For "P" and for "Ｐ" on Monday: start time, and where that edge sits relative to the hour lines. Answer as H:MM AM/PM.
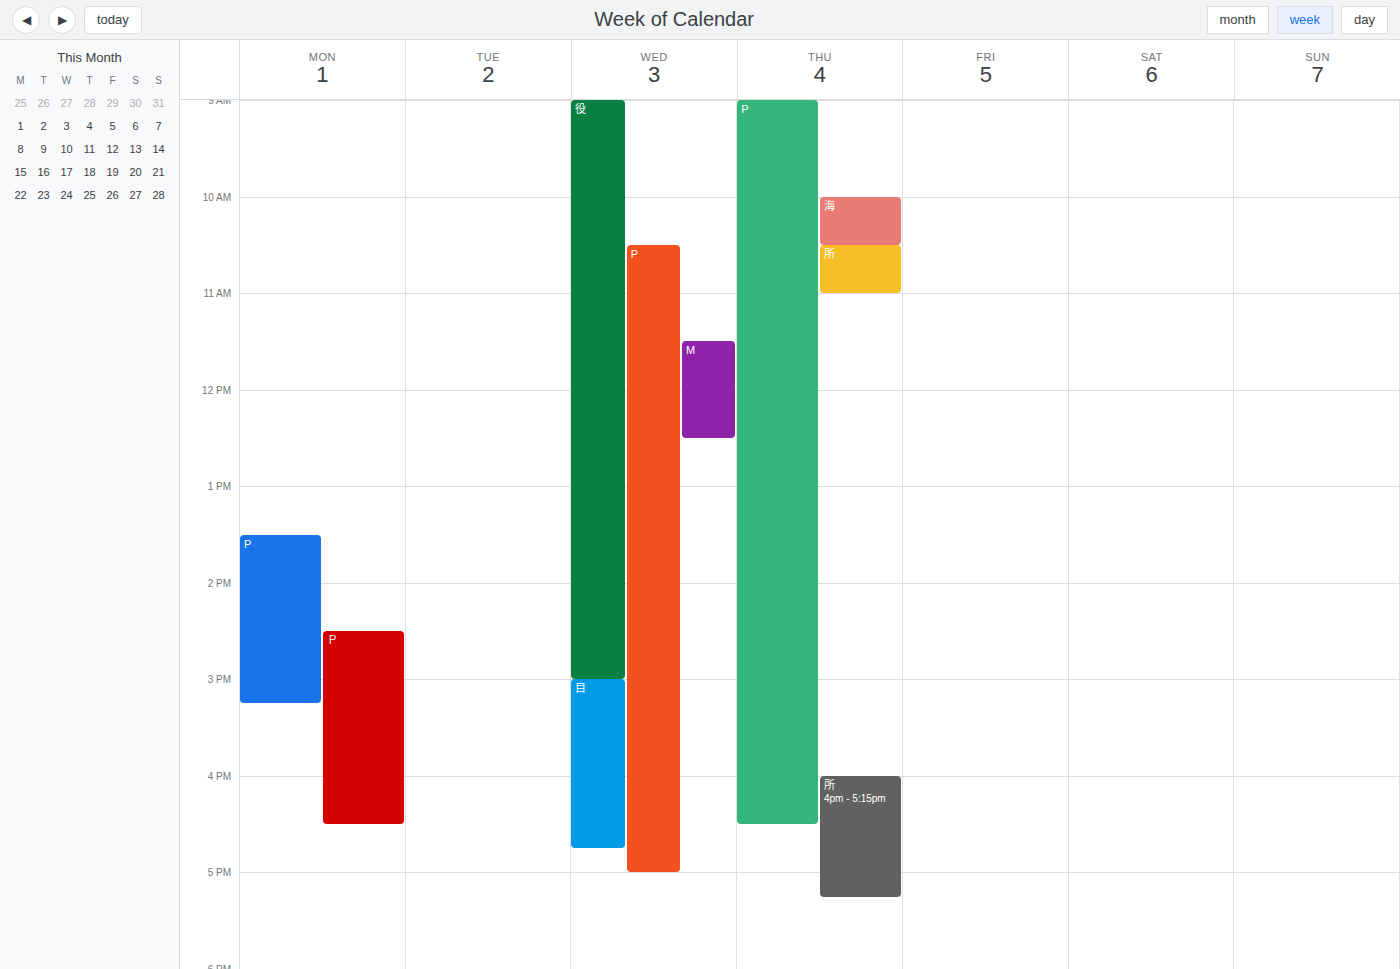
"P": 1:30 PM, halfway between the 1 PM and 2 PM lines. "Ｐ": 2:30 PM, halfway between the 2 PM and 3 PM lines.